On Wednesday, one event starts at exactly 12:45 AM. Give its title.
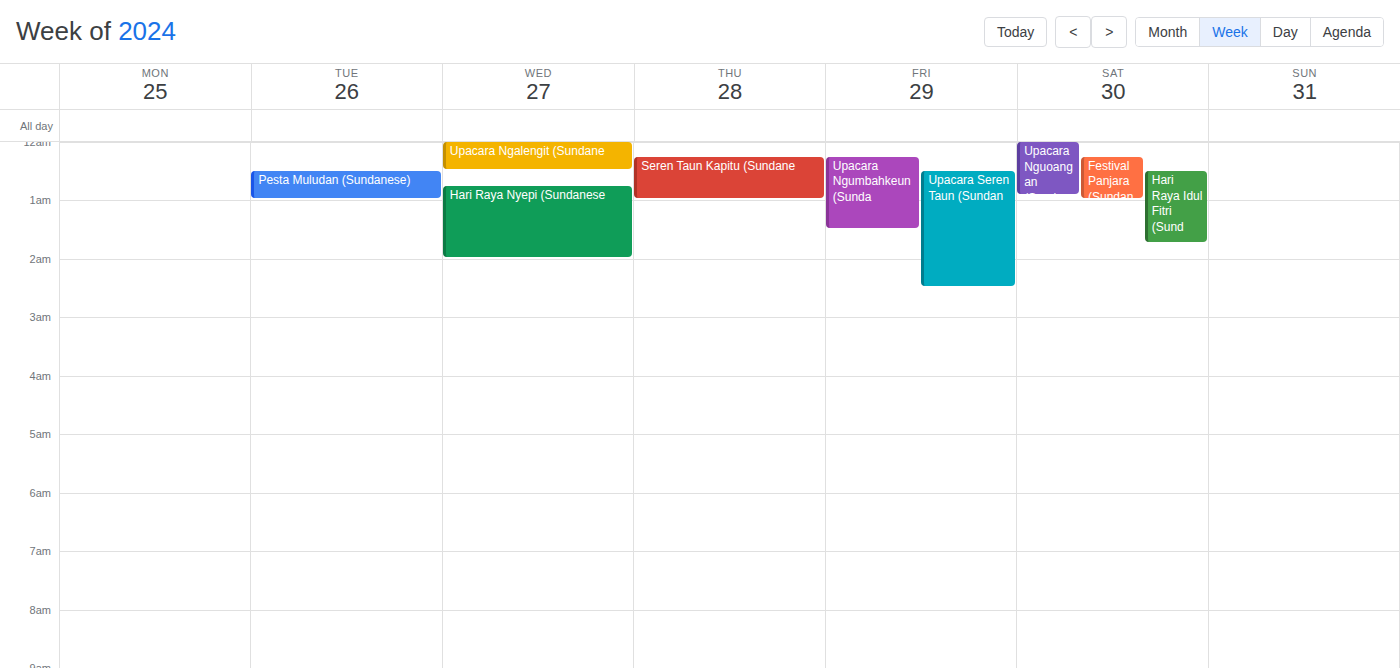
"Hari Raya Nyepi (Sundanese"